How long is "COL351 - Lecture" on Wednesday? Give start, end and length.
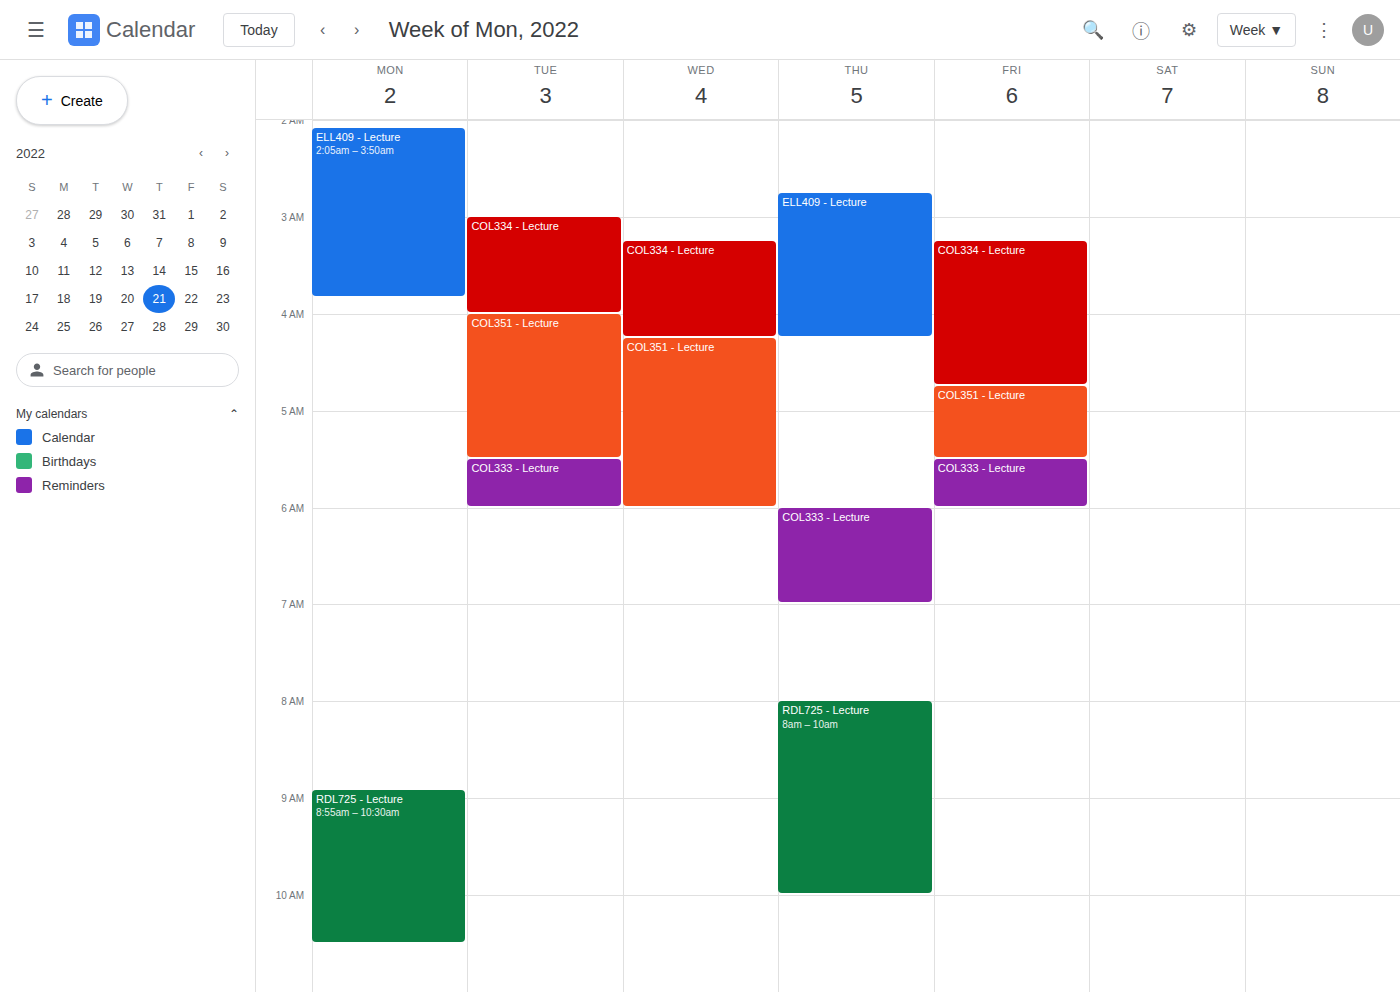
4:15 AM to 6:00 AM, 1 hour 45 minutes